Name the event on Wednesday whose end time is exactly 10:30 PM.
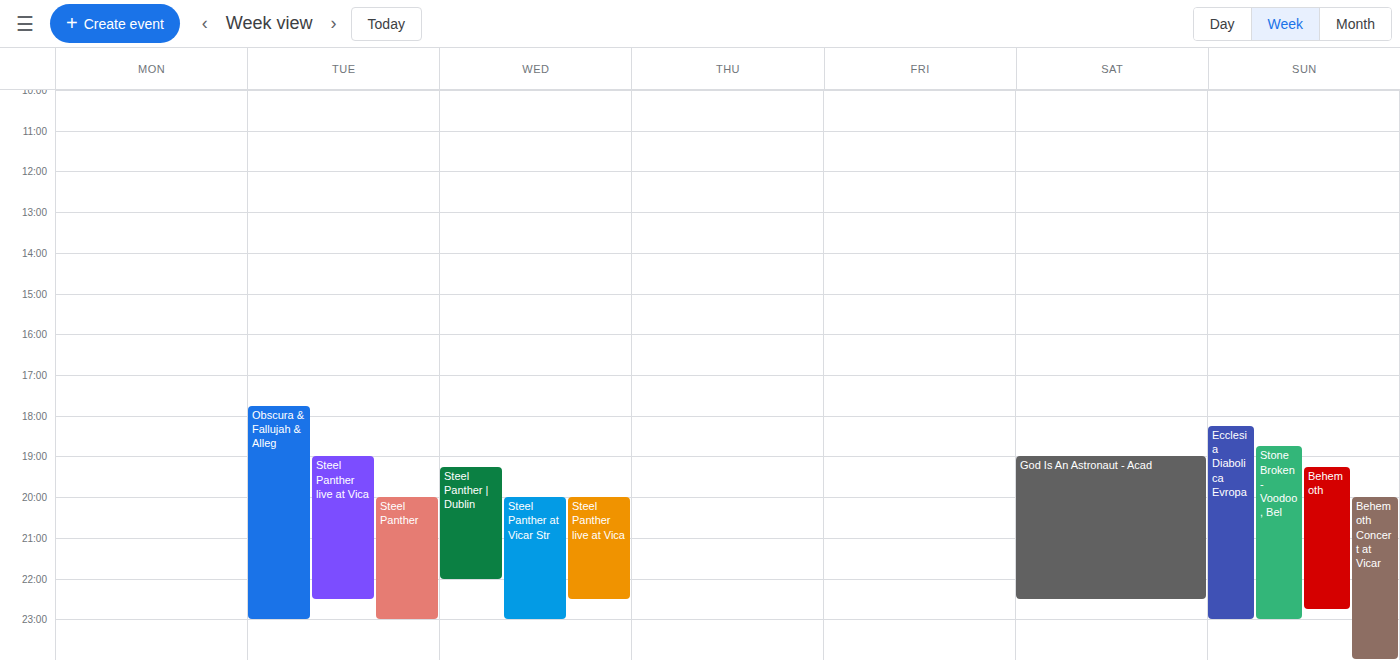
"Steel Panther live at Vica"